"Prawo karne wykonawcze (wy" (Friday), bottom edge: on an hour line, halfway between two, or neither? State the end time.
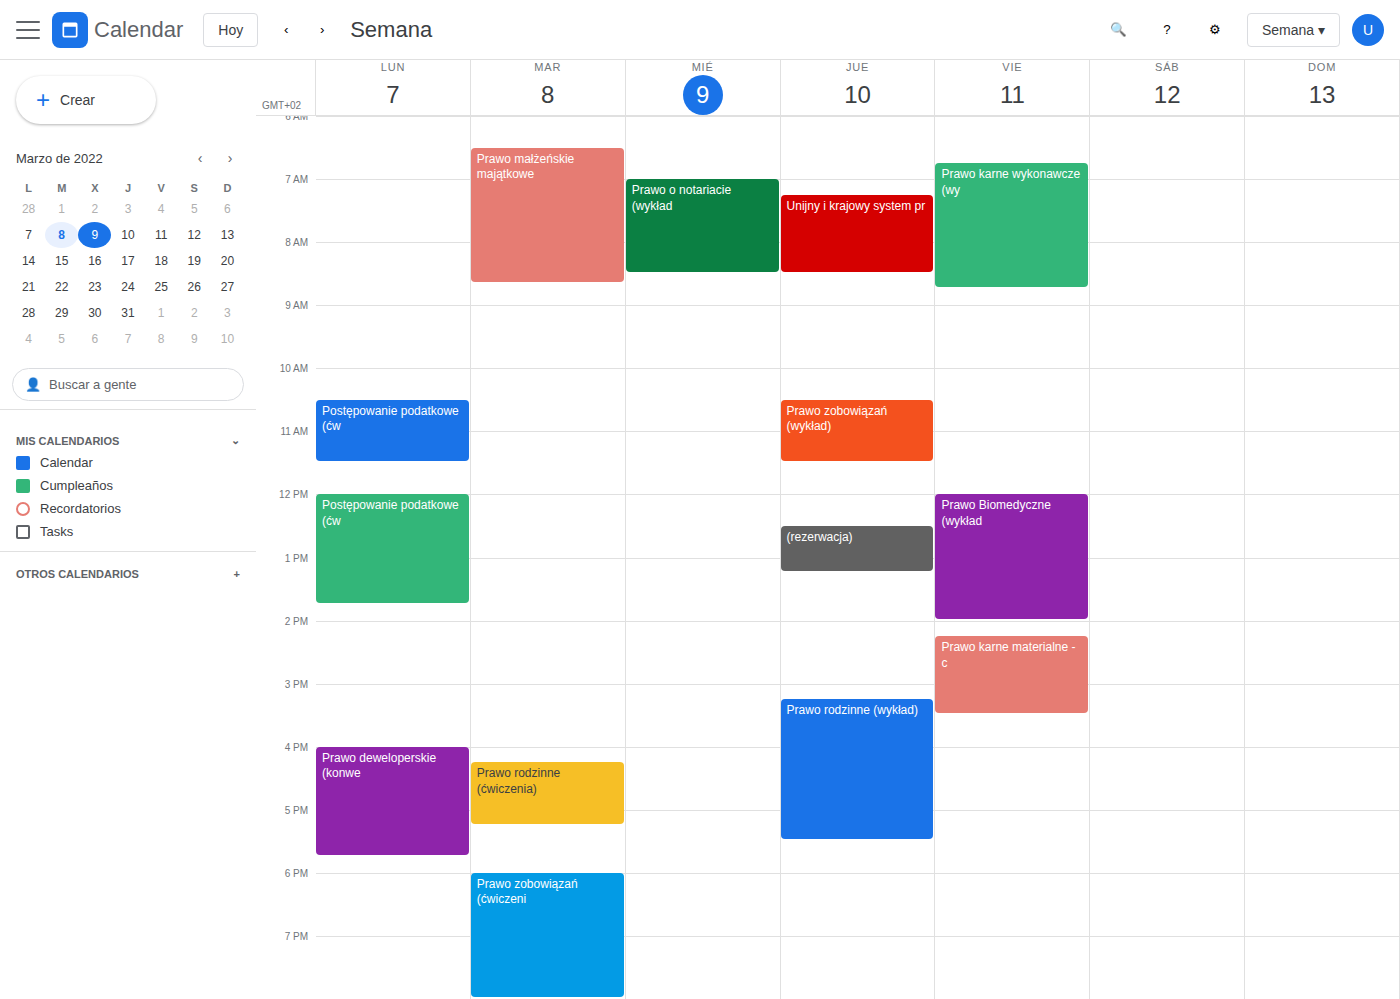
8:45 AM -- neither: three quarters of the way from the 8 AM line to the 9 AM line.